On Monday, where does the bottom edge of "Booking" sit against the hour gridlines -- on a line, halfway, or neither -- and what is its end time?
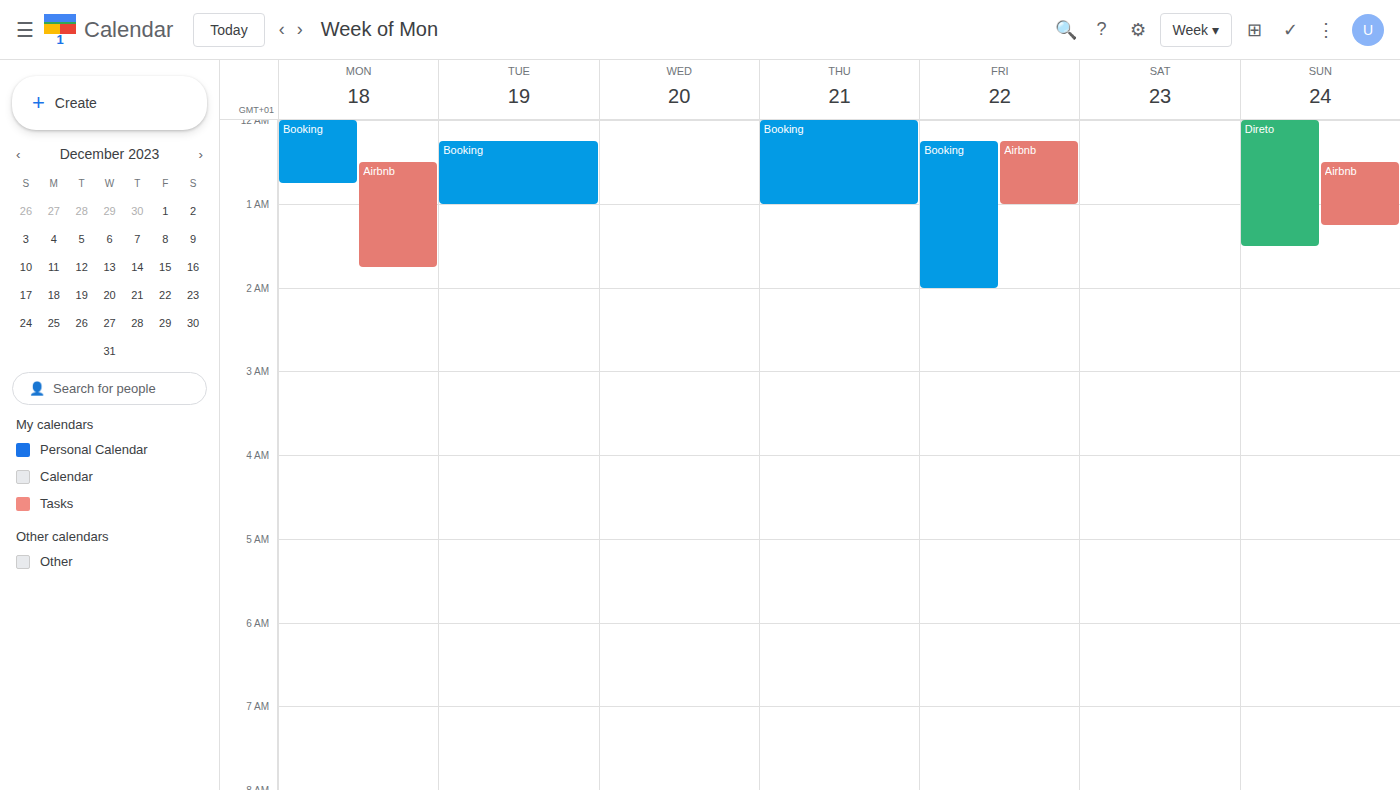
12:45 AM -- neither: three quarters of the way from the 12 AM line to the 1 AM line.